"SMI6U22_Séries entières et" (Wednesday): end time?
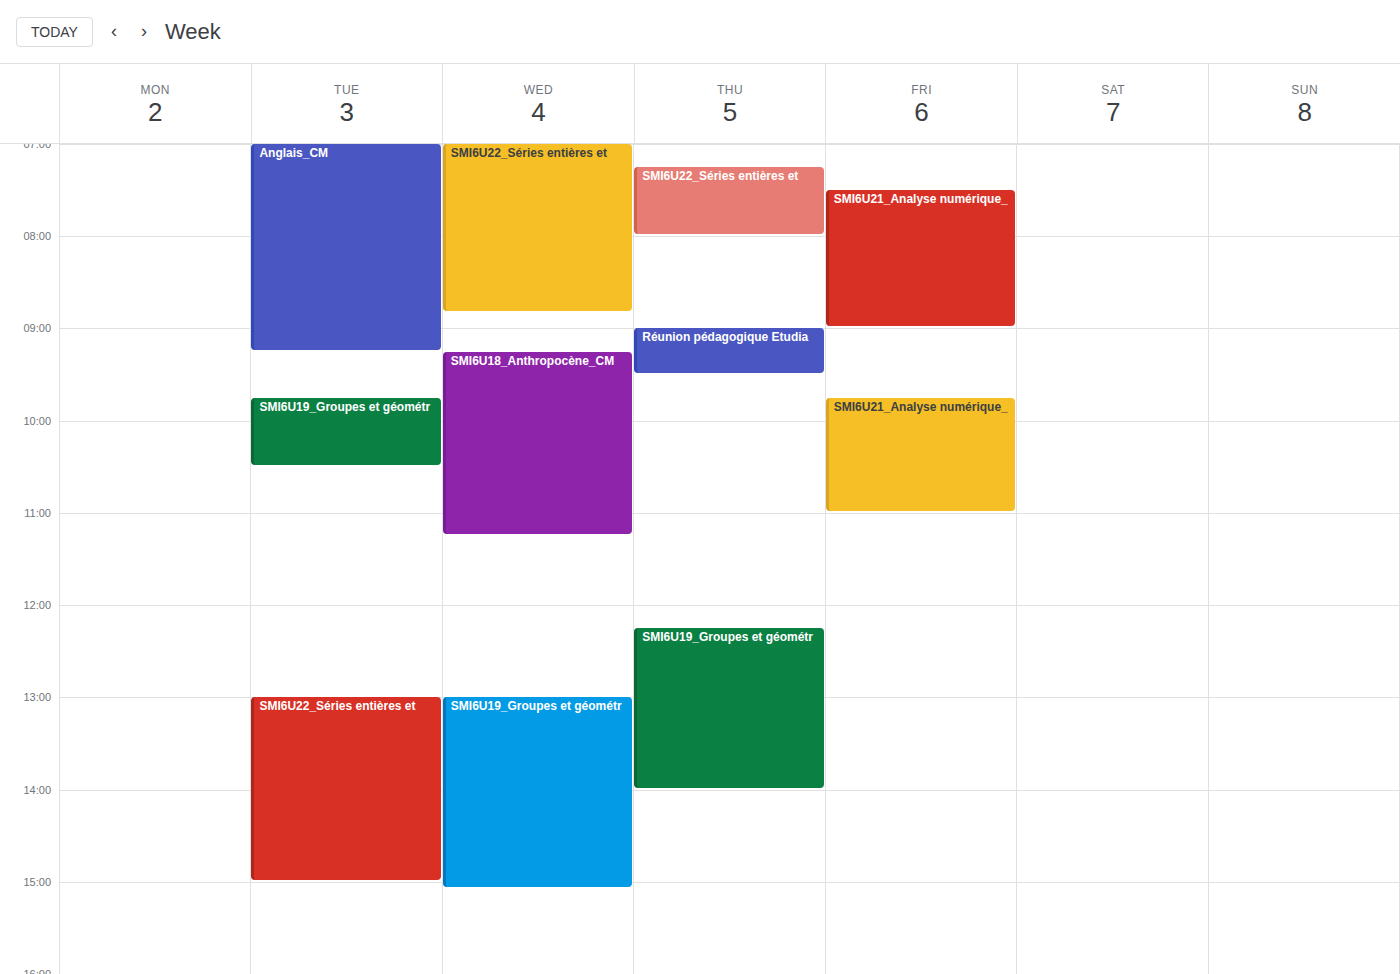
8:50 AM